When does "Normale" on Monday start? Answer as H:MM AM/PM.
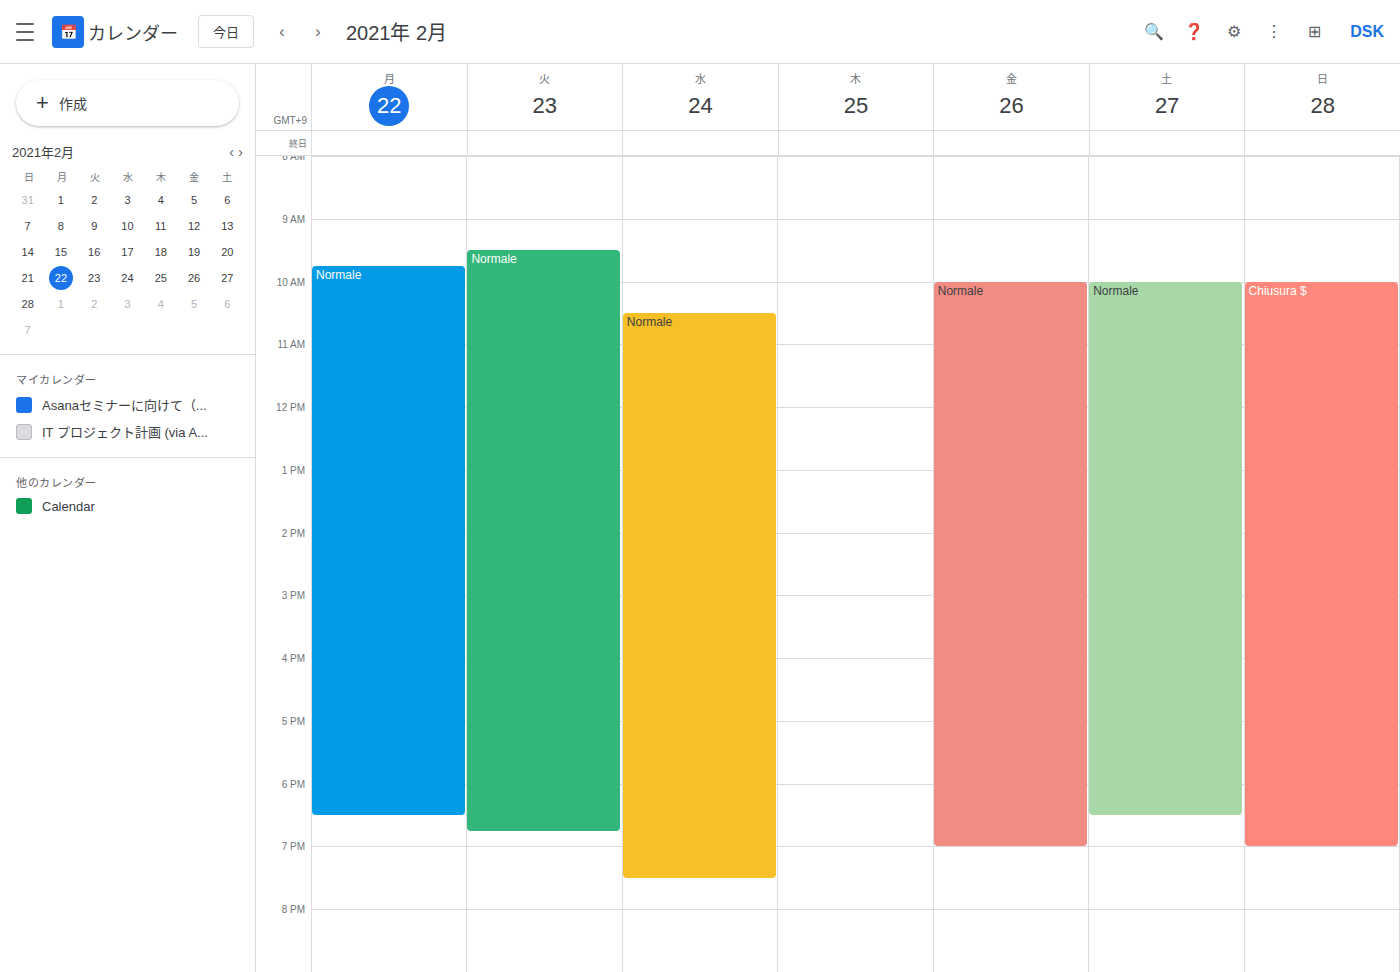
9:45 AM